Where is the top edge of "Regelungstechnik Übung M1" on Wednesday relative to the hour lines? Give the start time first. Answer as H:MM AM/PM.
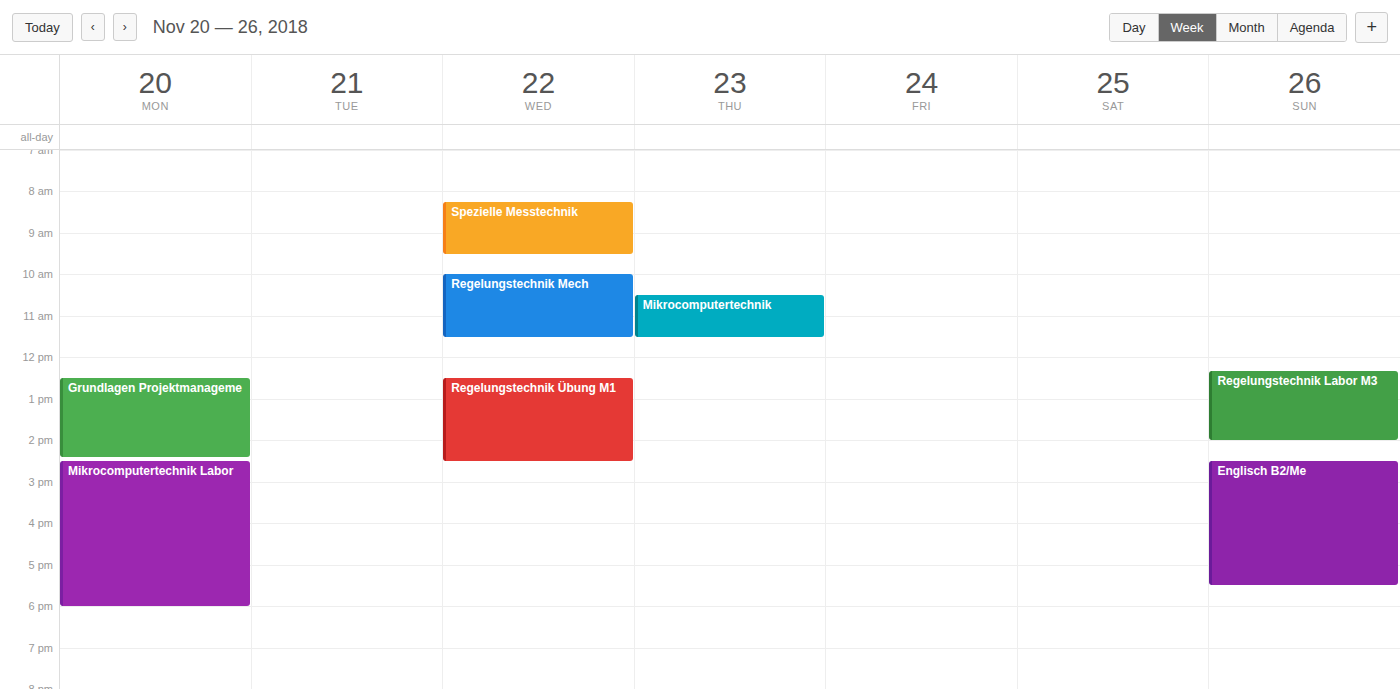
12:30 PM -- halfway between the 12 PM and 1 PM lines.